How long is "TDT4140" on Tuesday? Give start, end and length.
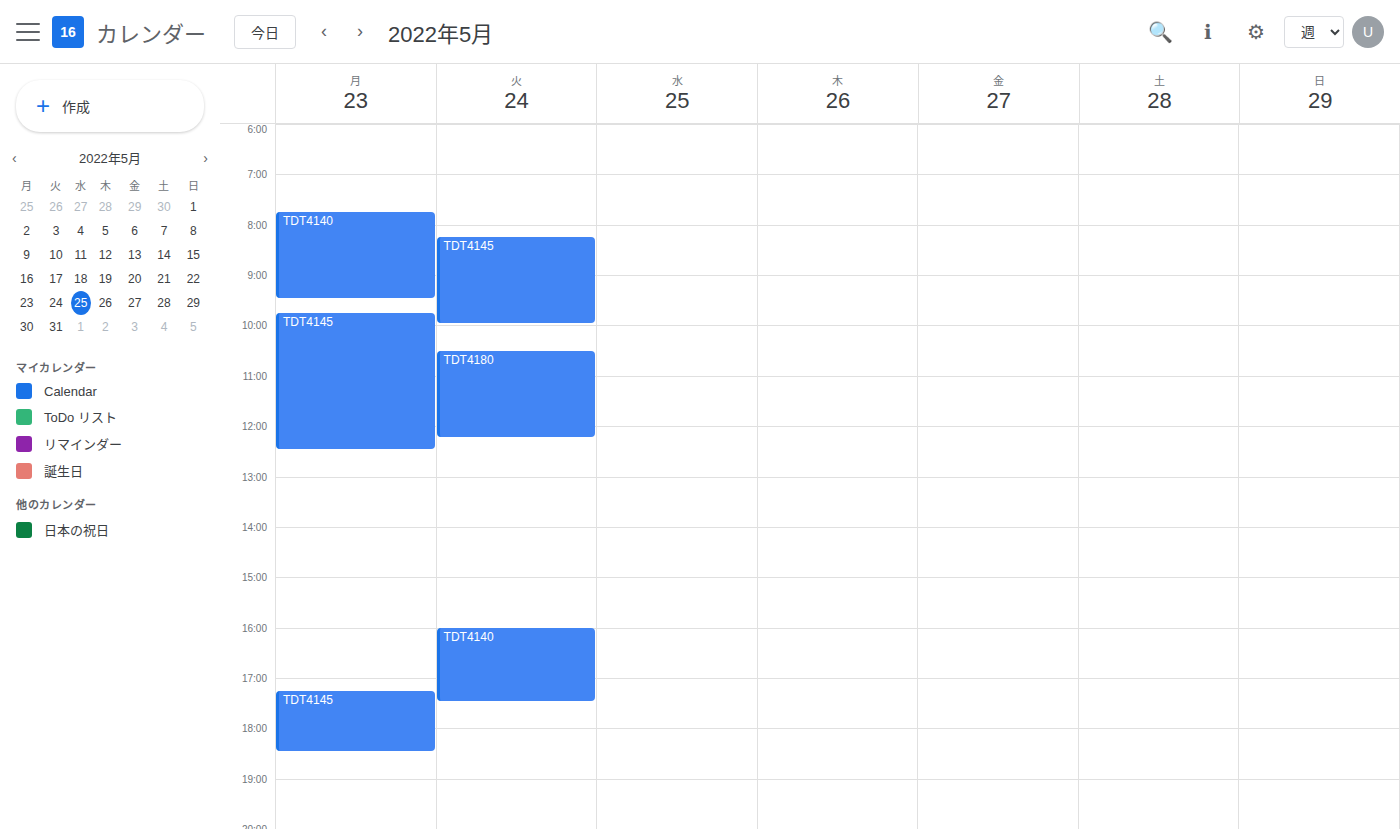
4:00 PM to 5:30 PM, 1 hour 30 minutes